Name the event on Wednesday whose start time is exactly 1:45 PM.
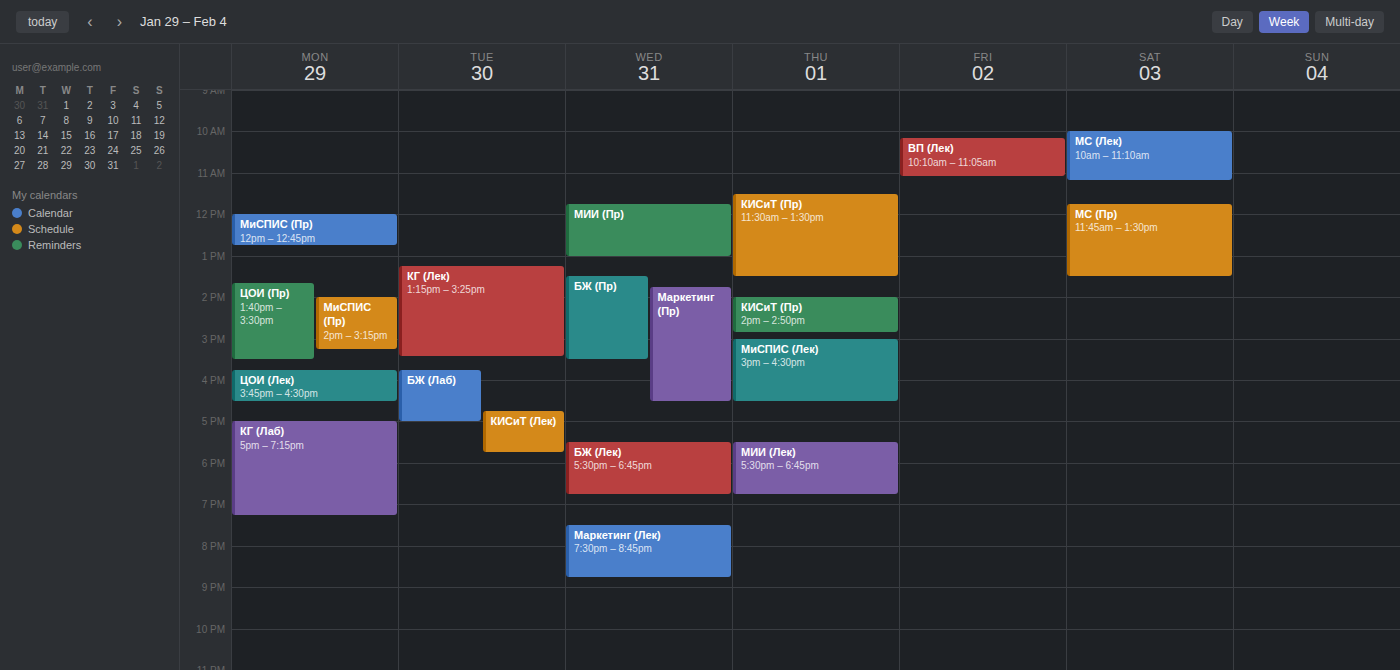
"Маркетинг (Пр)"